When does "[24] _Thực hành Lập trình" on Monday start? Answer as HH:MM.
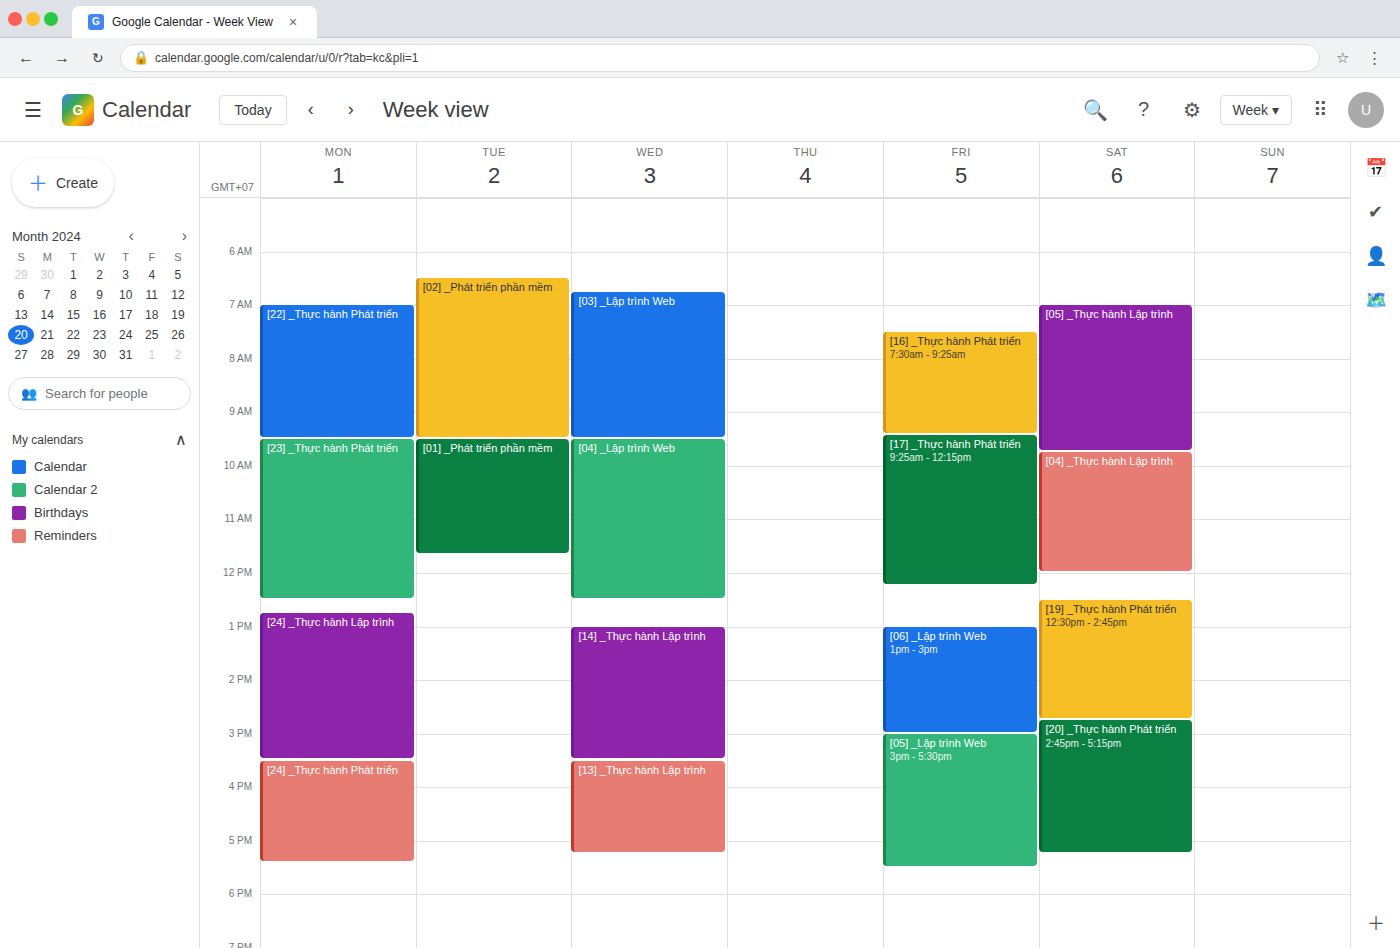
12:45